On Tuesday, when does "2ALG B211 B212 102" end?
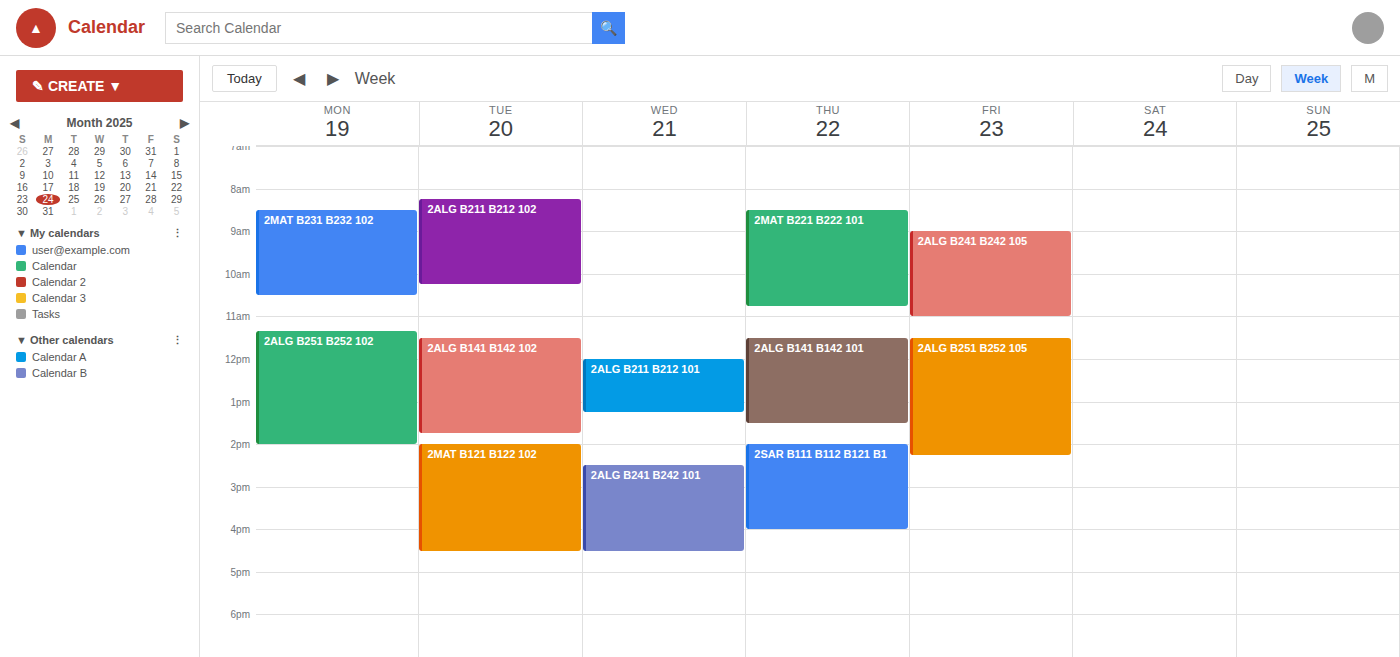
10:15 AM